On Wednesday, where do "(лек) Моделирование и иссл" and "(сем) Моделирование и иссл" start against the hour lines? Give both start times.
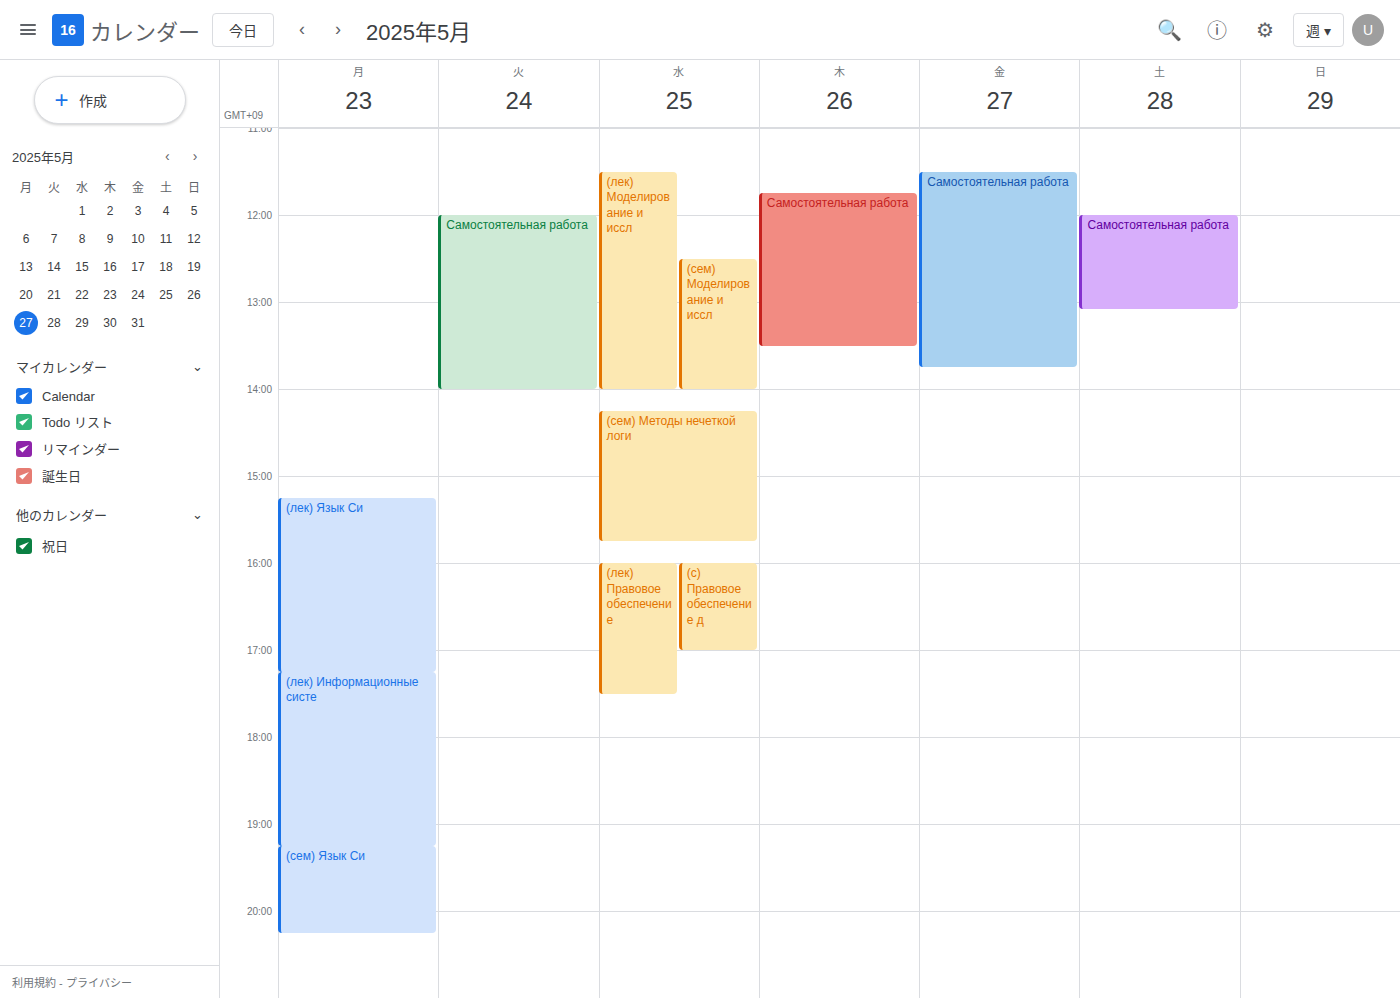
"(лек) Моделирование и иссл": 11:30 AM, halfway between the 11 AM and 12 PM lines. "(сем) Моделирование и иссл": 12:30 PM, halfway between the 12 PM and 1 PM lines.